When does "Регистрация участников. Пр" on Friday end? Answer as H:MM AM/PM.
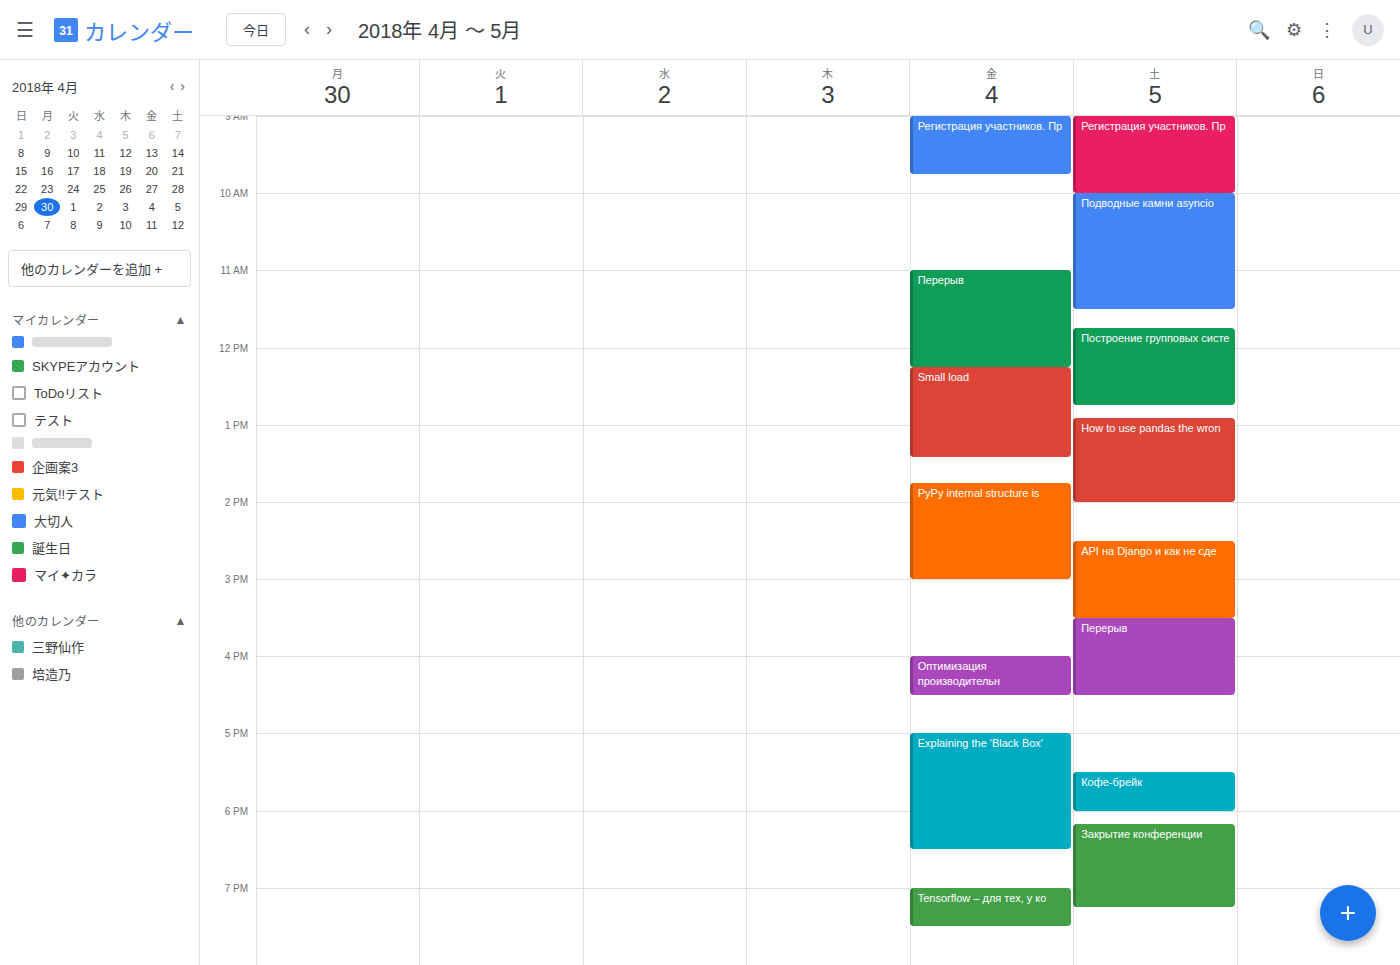
9:45 AM